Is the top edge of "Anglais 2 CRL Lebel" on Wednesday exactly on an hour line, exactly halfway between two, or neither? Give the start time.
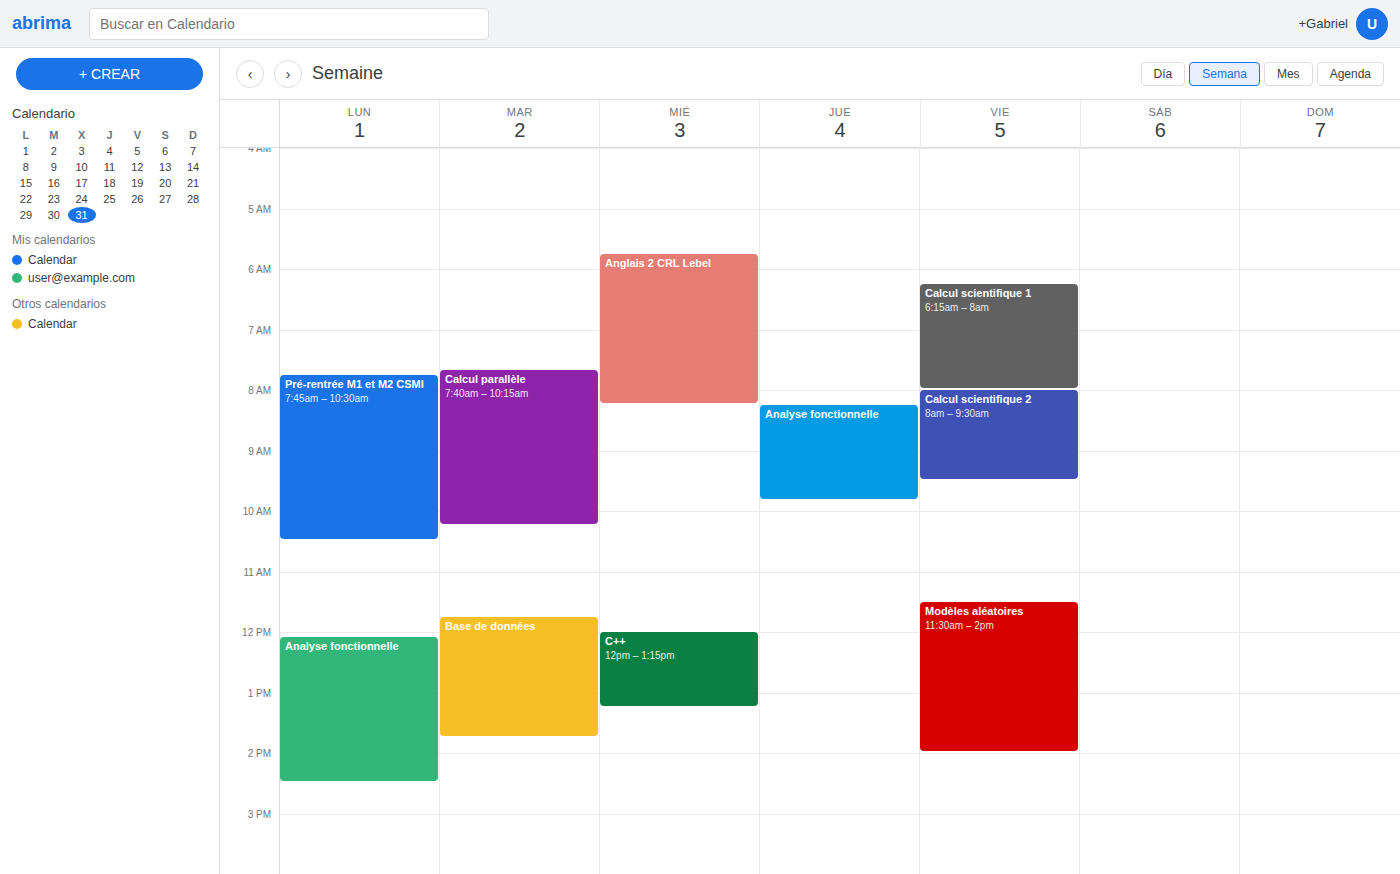
5:45 AM -- neither: three quarters of the way from the 5 AM line to the 6 AM line.